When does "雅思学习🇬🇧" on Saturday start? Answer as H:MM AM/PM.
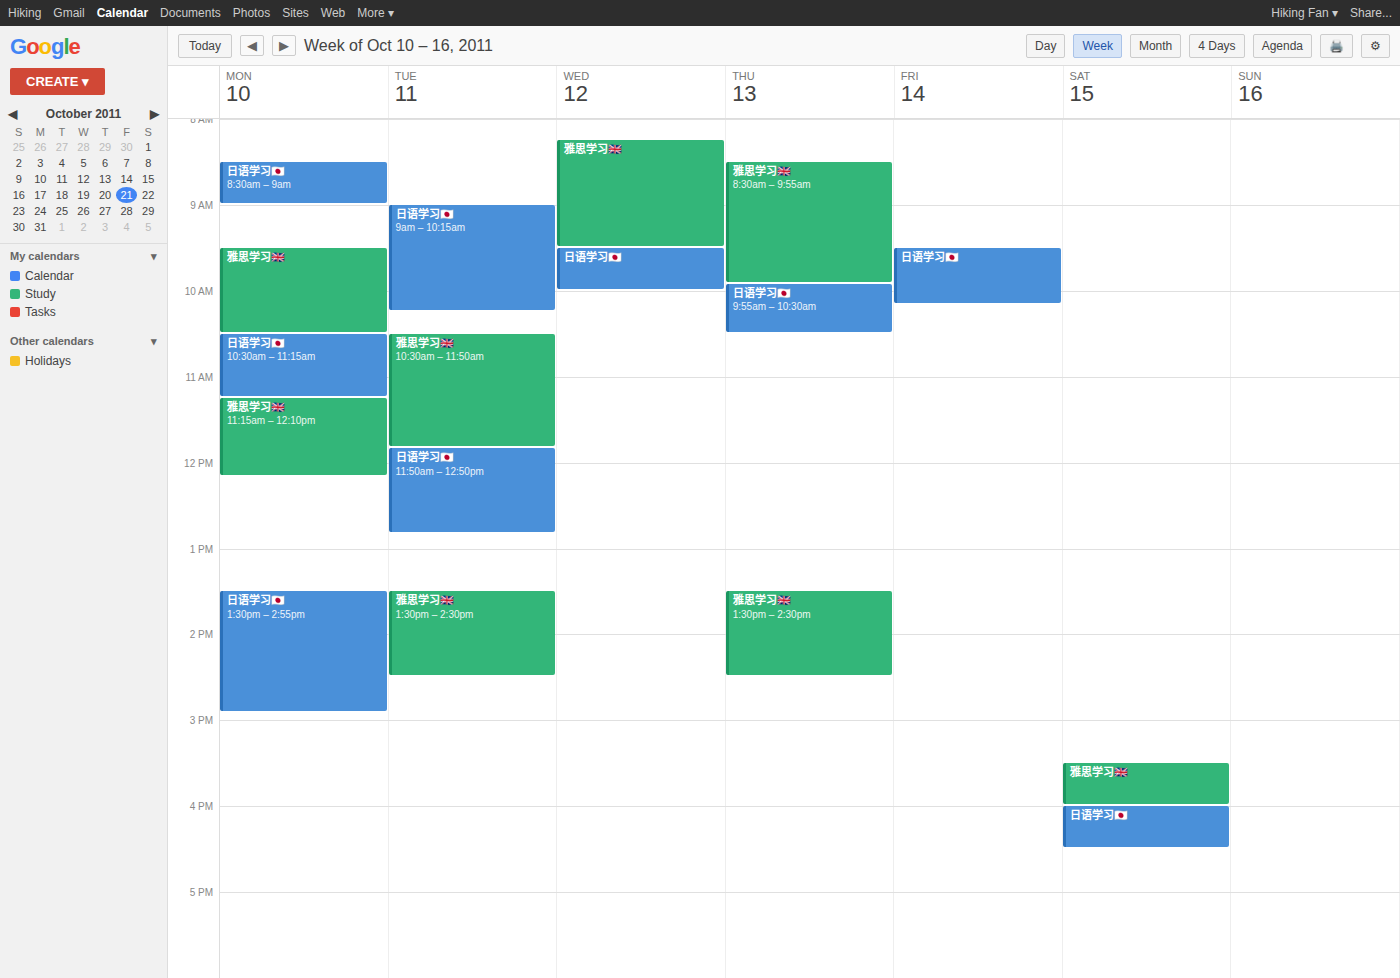
3:30 PM